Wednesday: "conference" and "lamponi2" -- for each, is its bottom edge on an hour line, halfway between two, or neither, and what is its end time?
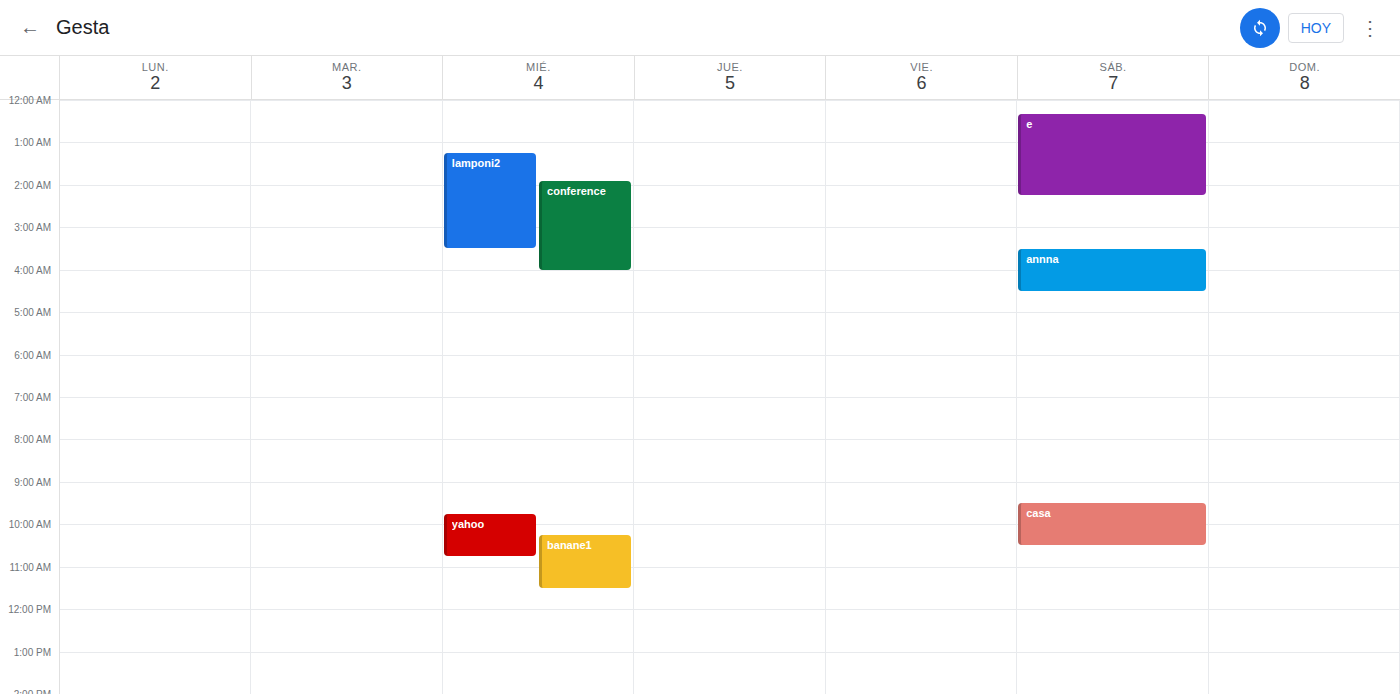
"conference": 04:00, exactly on the 04:00 line. "lamponi2": 03:30, halfway between the 03:00 and 04:00 lines.